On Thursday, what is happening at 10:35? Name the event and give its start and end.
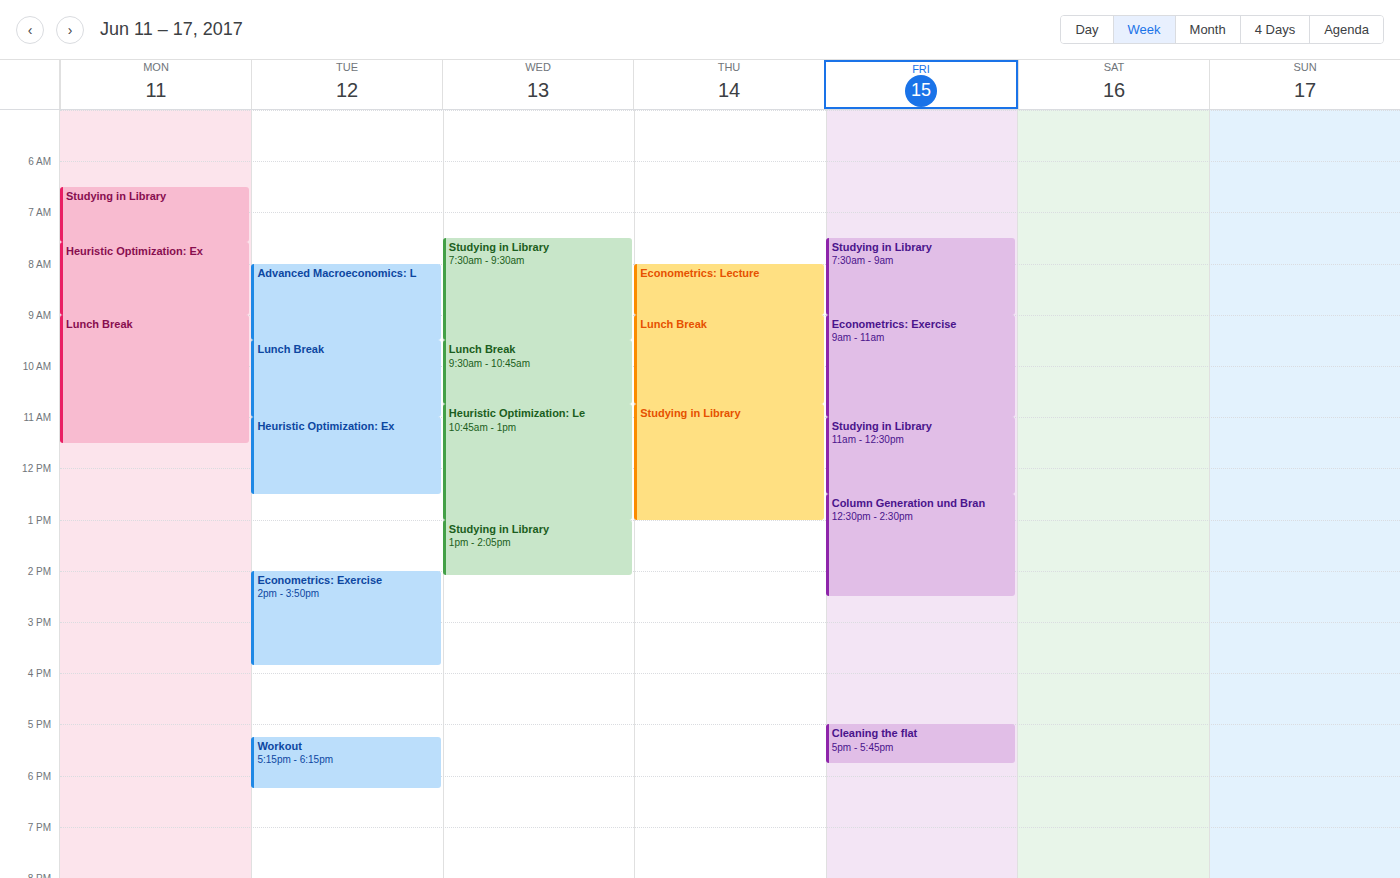
"Lunch Break", 09:00 to 10:45